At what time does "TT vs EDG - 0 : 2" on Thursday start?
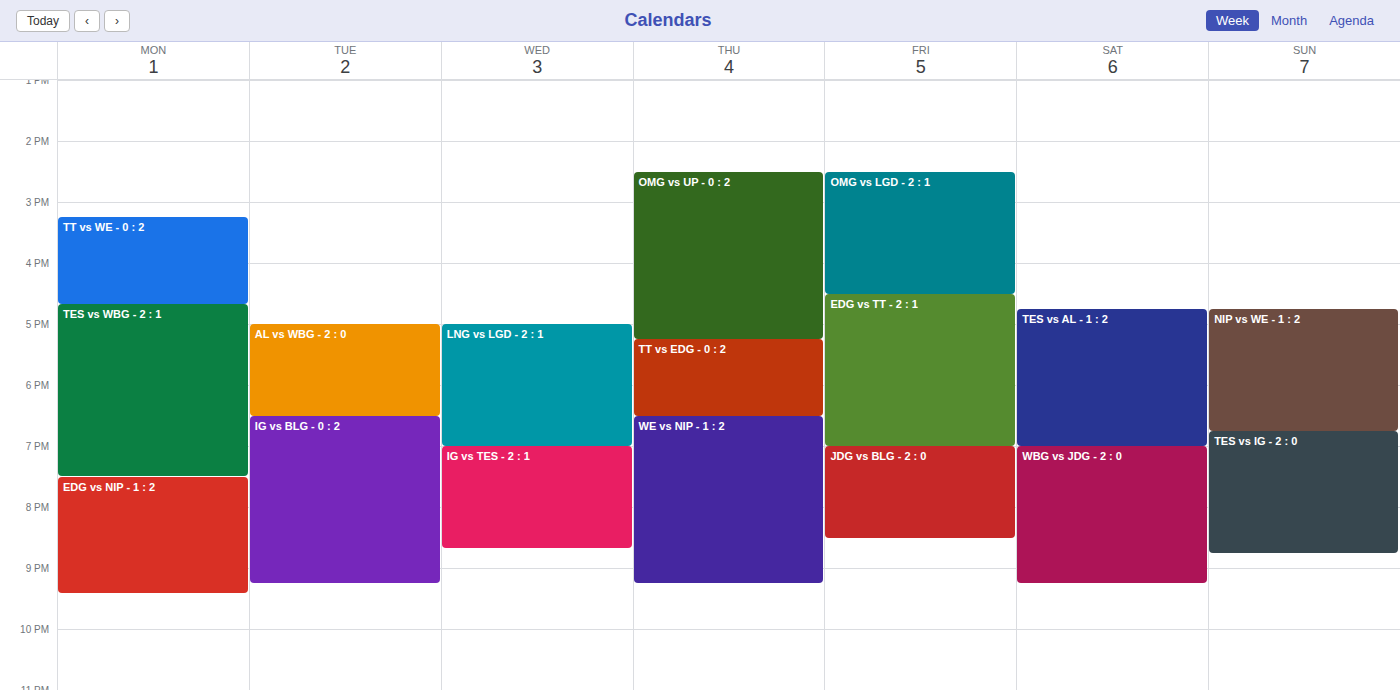
17:15